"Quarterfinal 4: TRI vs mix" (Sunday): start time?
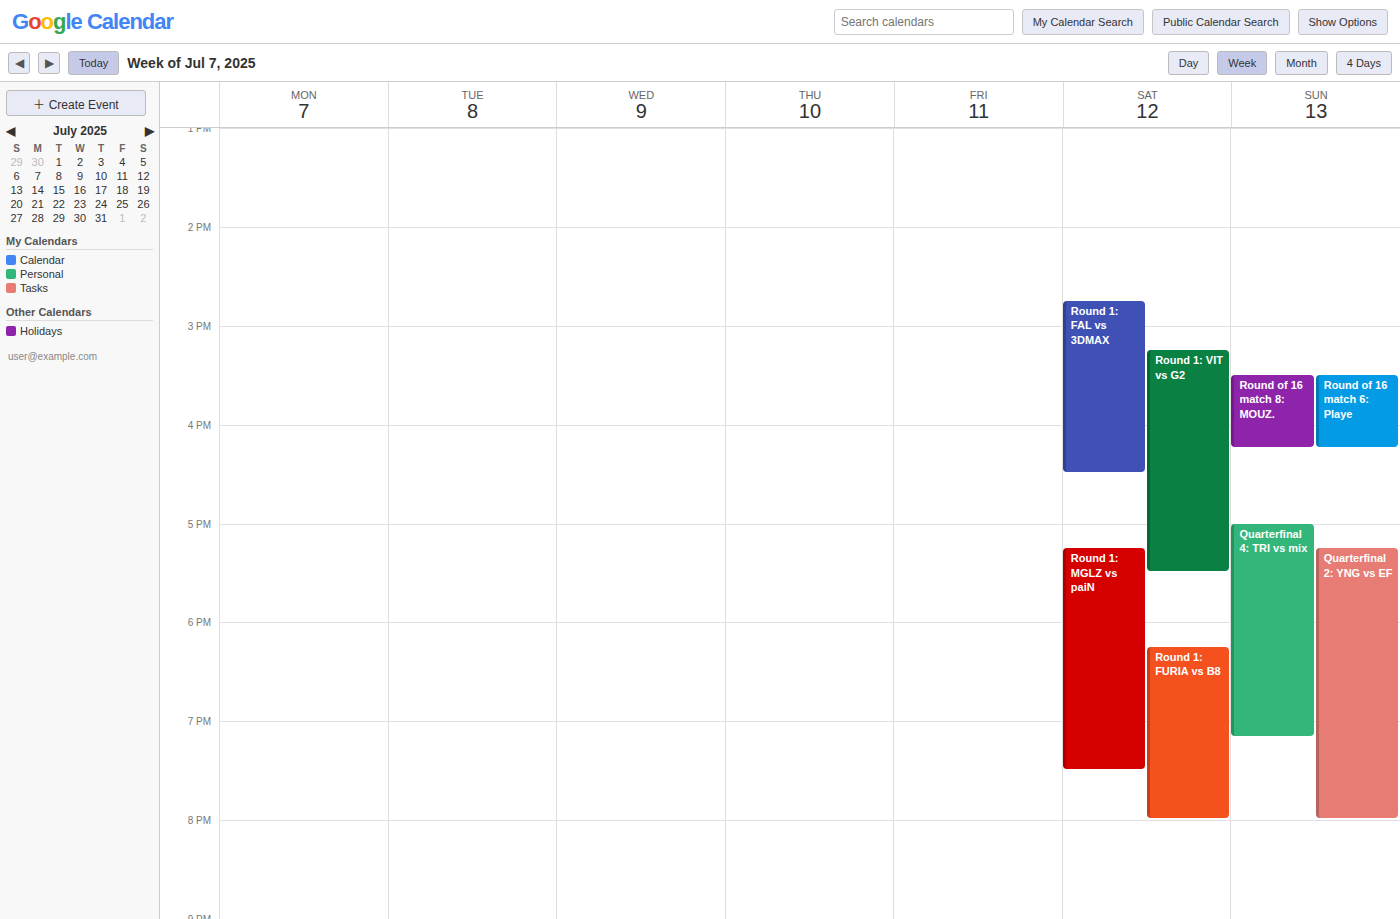
5:00 PM